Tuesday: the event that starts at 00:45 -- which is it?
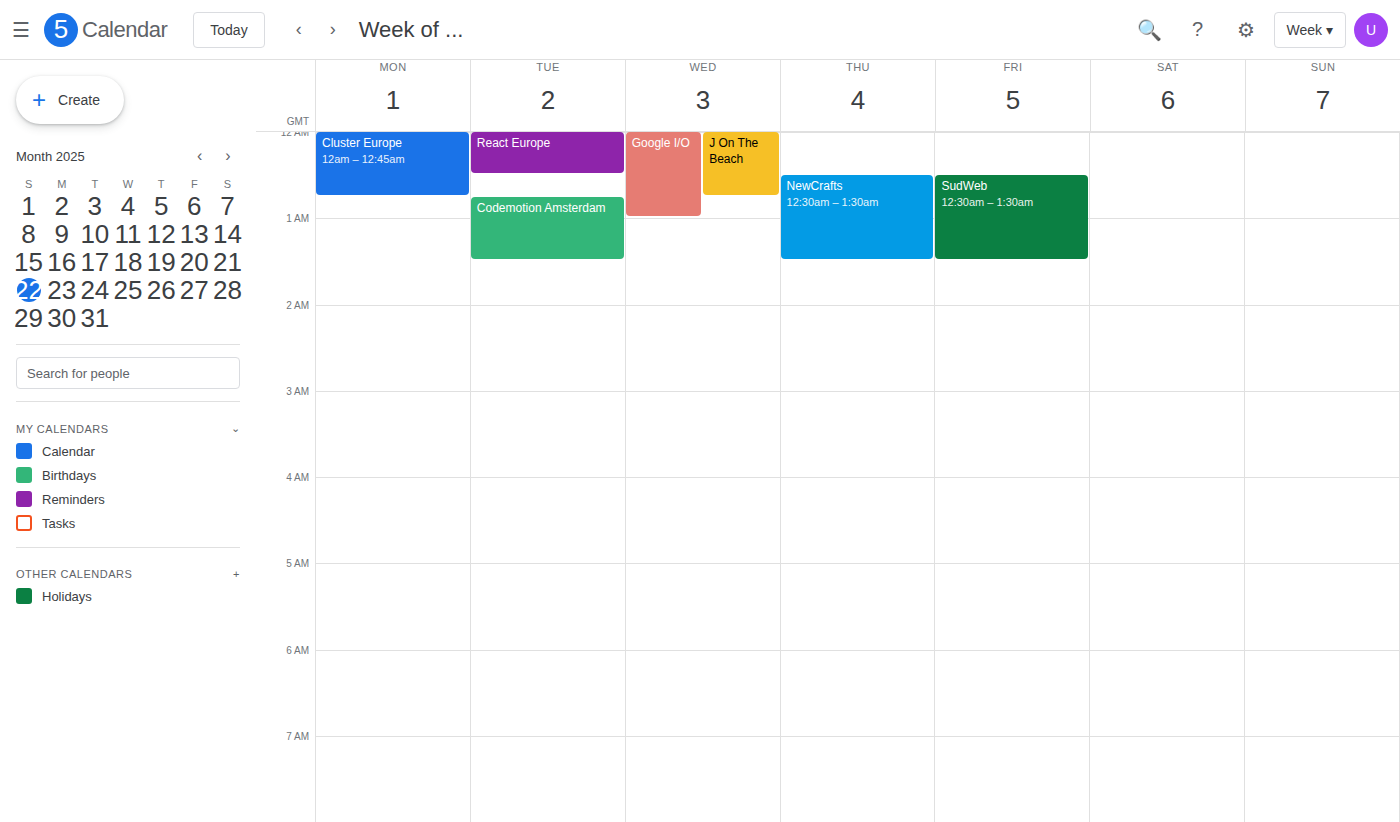
"Codemotion Amsterdam"